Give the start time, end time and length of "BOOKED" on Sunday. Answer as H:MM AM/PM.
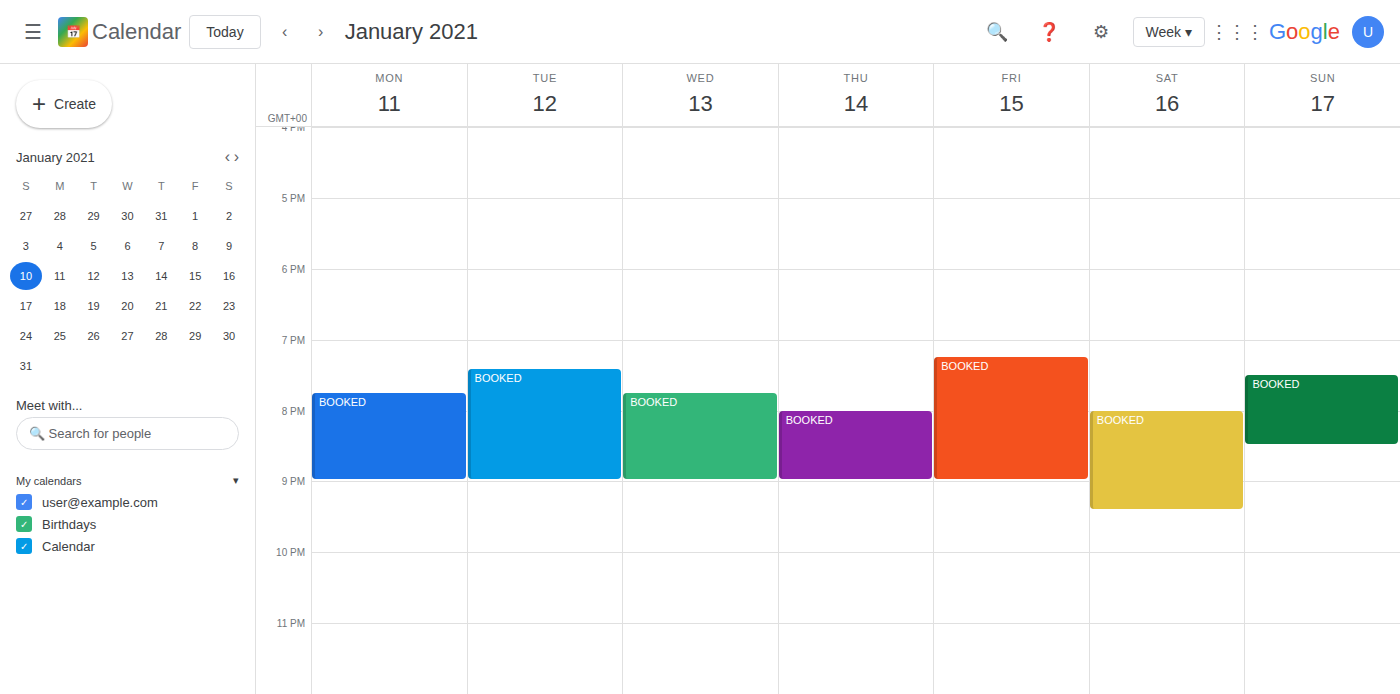
7:30 PM to 8:30 PM, 1 hour